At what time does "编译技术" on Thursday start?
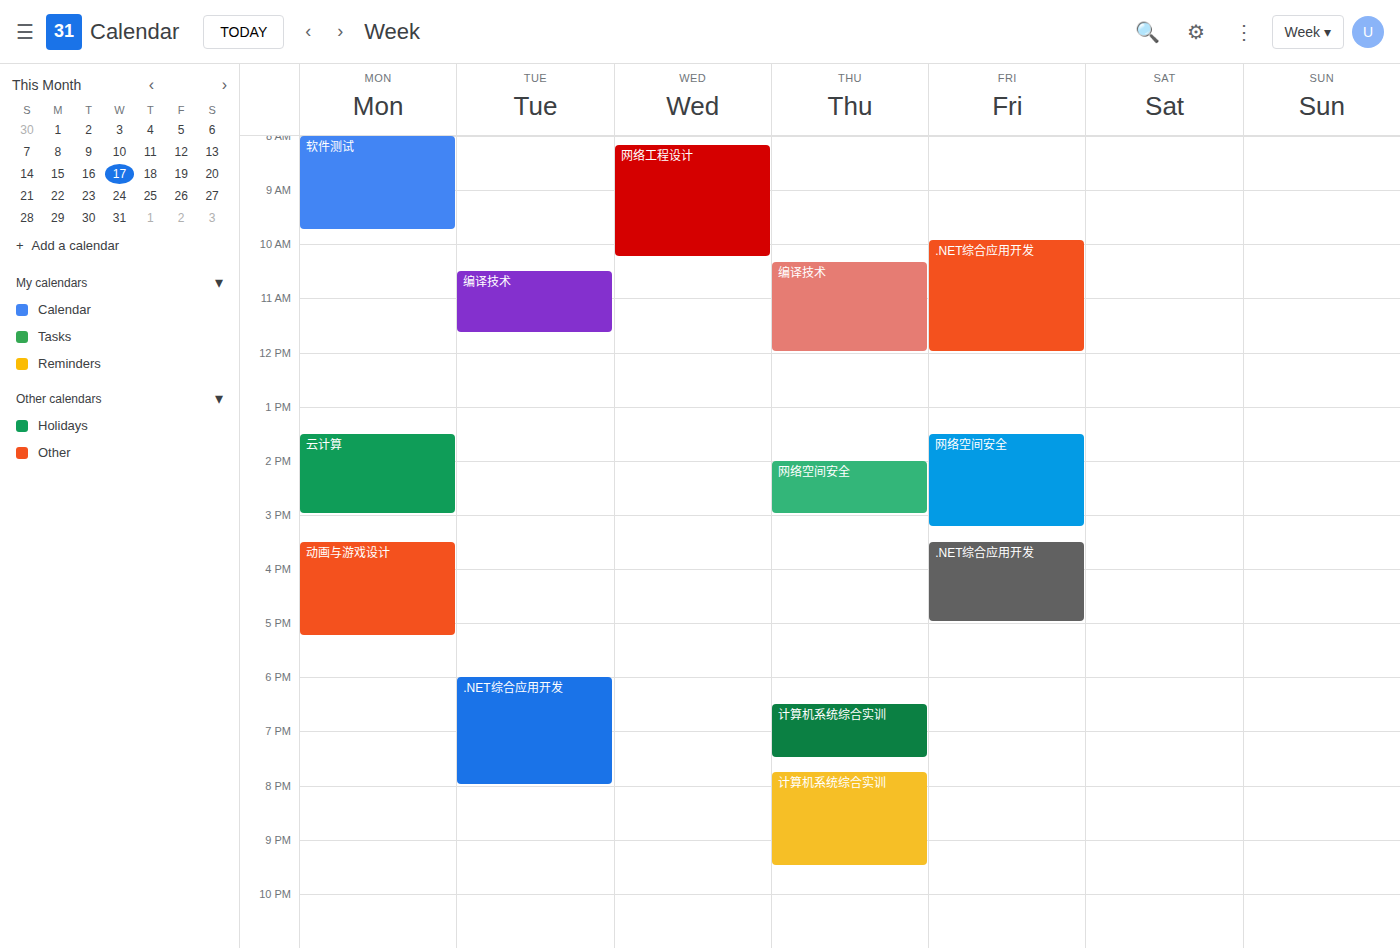
10:20 AM